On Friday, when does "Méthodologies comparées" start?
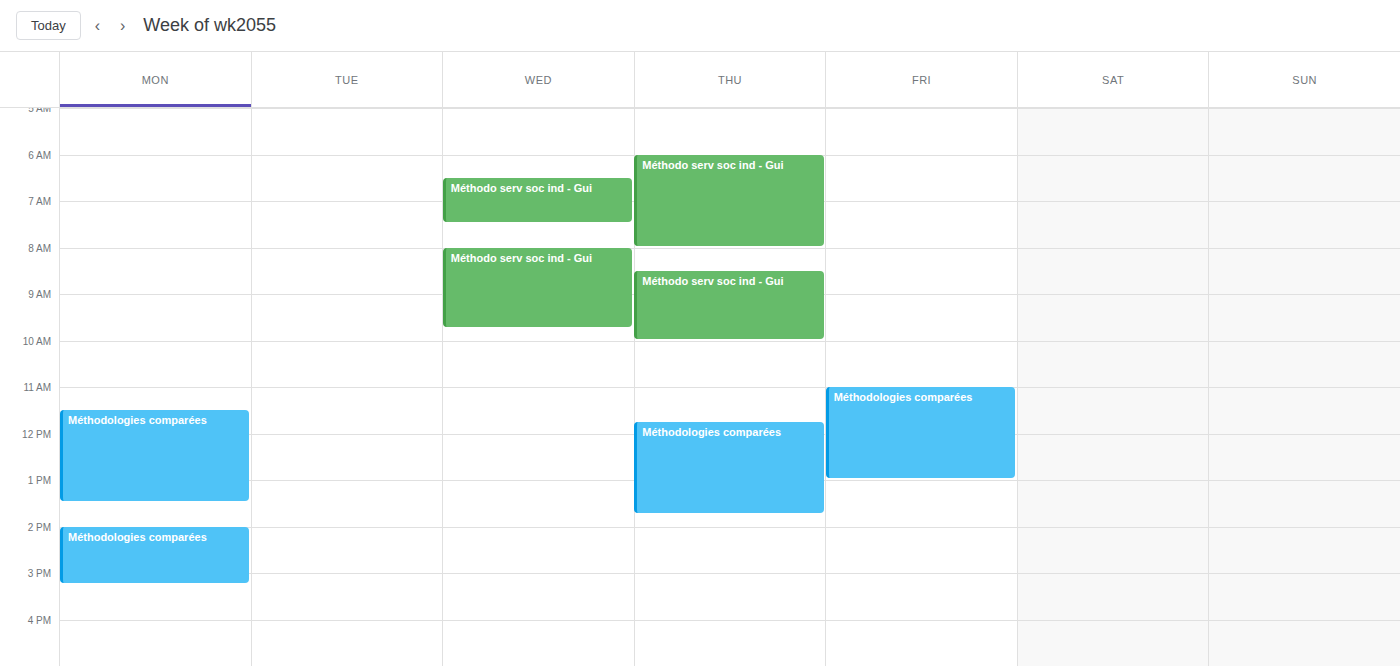
11:00 AM